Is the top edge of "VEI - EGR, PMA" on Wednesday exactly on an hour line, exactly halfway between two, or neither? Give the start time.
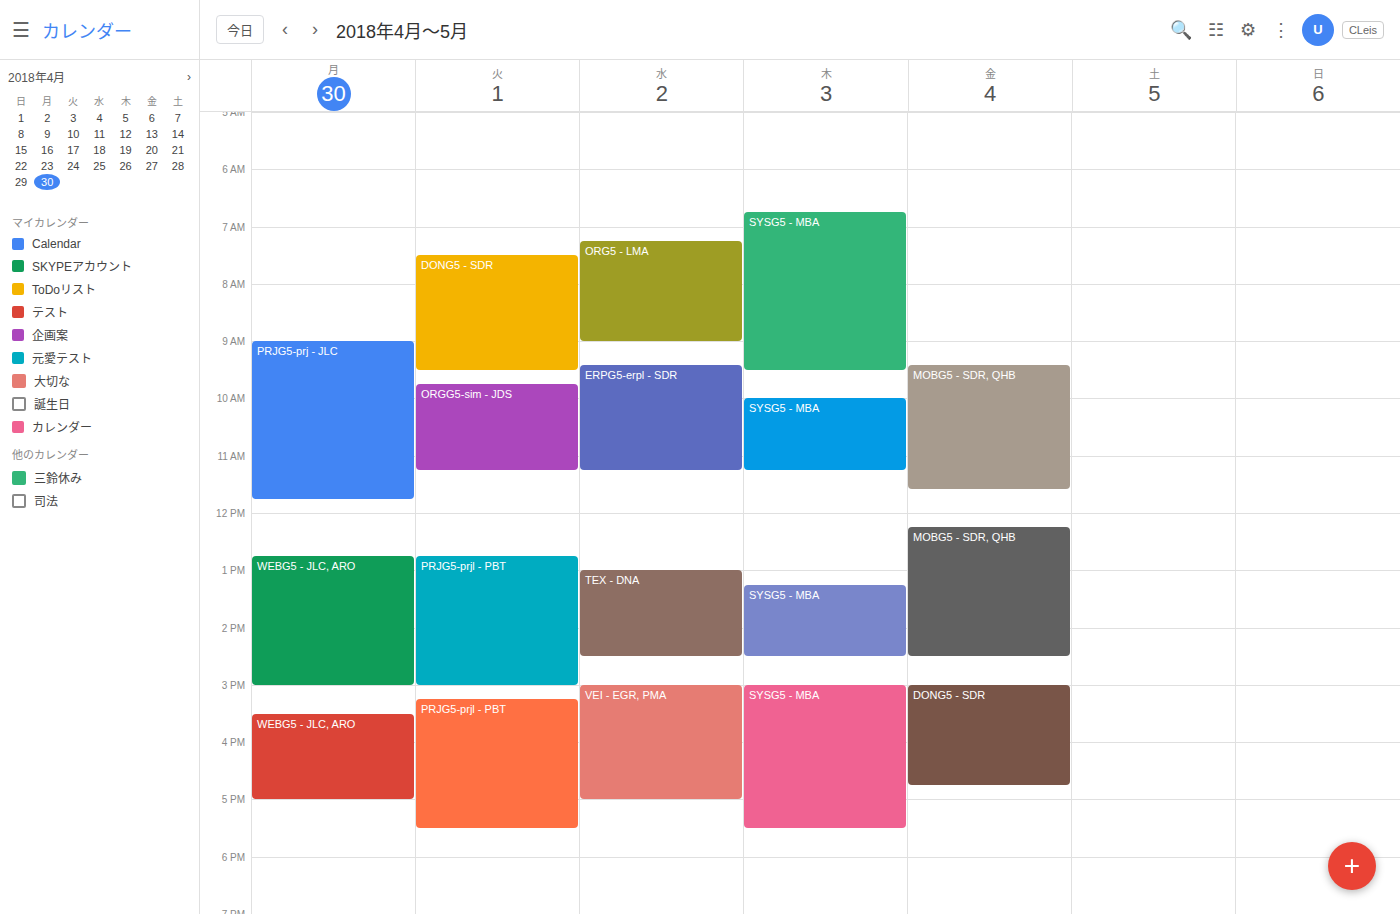
3:00 PM -- exactly on the 3 PM line.